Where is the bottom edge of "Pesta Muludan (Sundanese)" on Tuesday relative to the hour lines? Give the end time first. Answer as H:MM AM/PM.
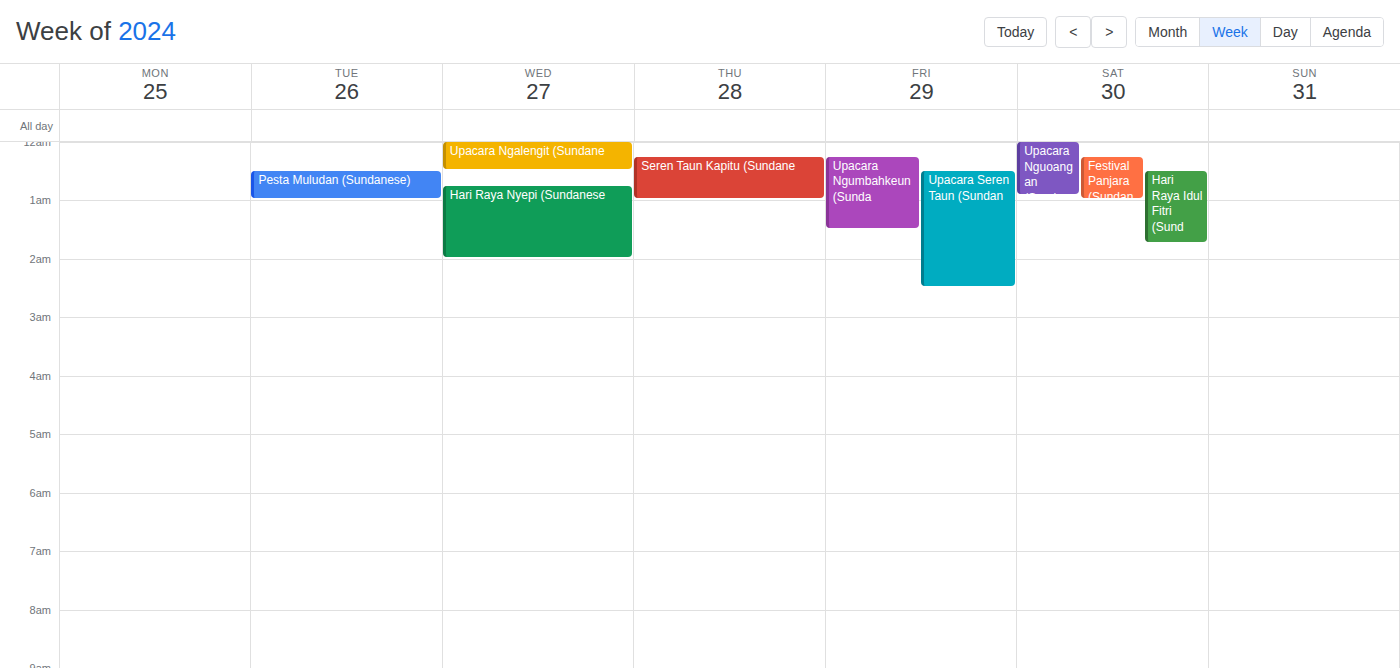
1:00 AM -- exactly on the 1 AM line.